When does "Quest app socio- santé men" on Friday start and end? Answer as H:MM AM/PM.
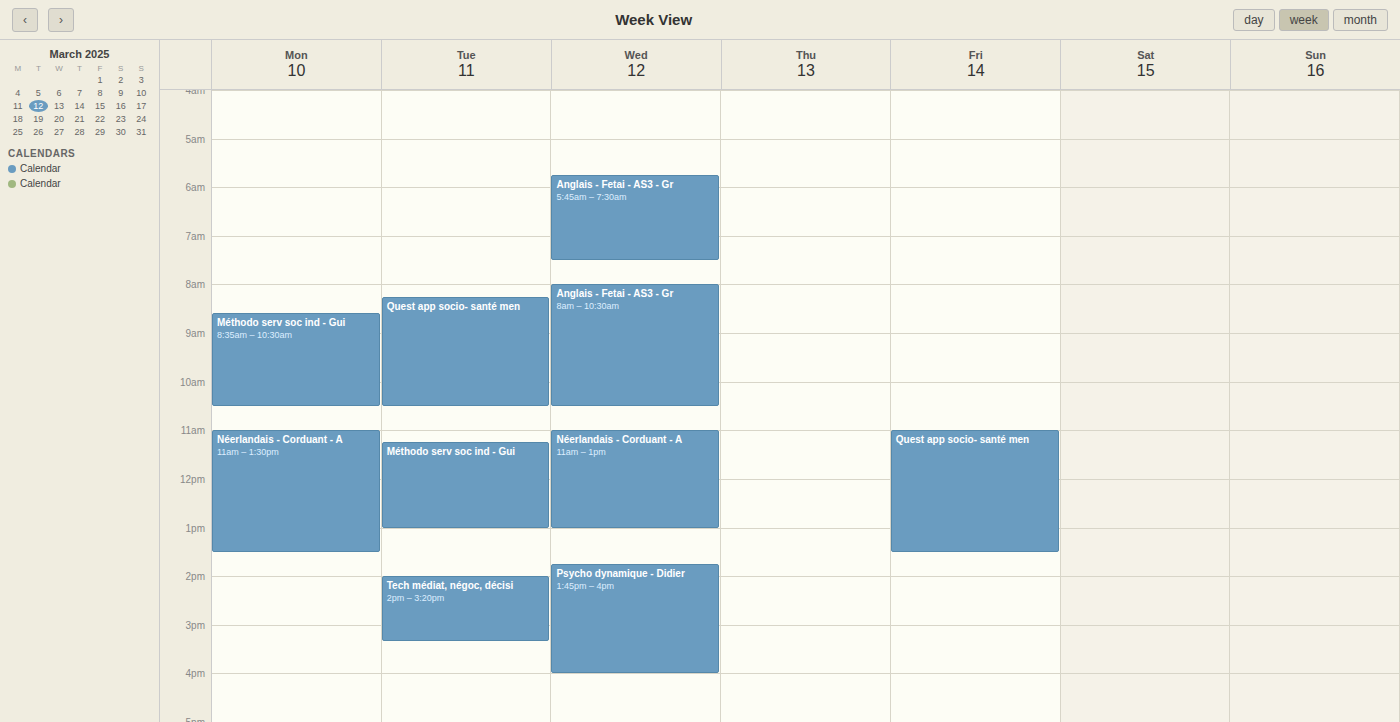
11:00 AM to 1:30 PM